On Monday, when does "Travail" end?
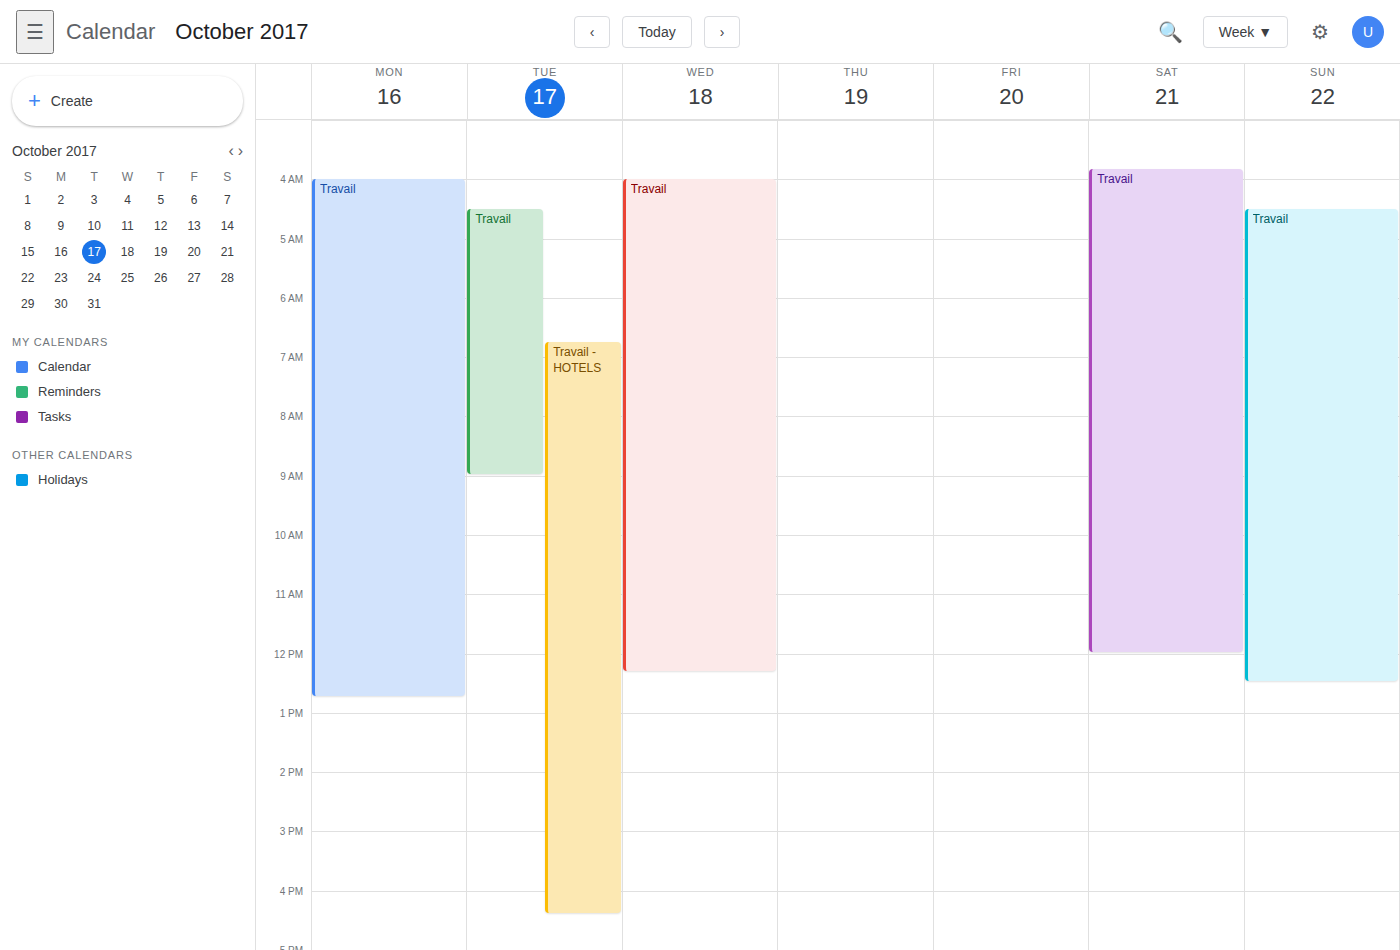
12:45 PM